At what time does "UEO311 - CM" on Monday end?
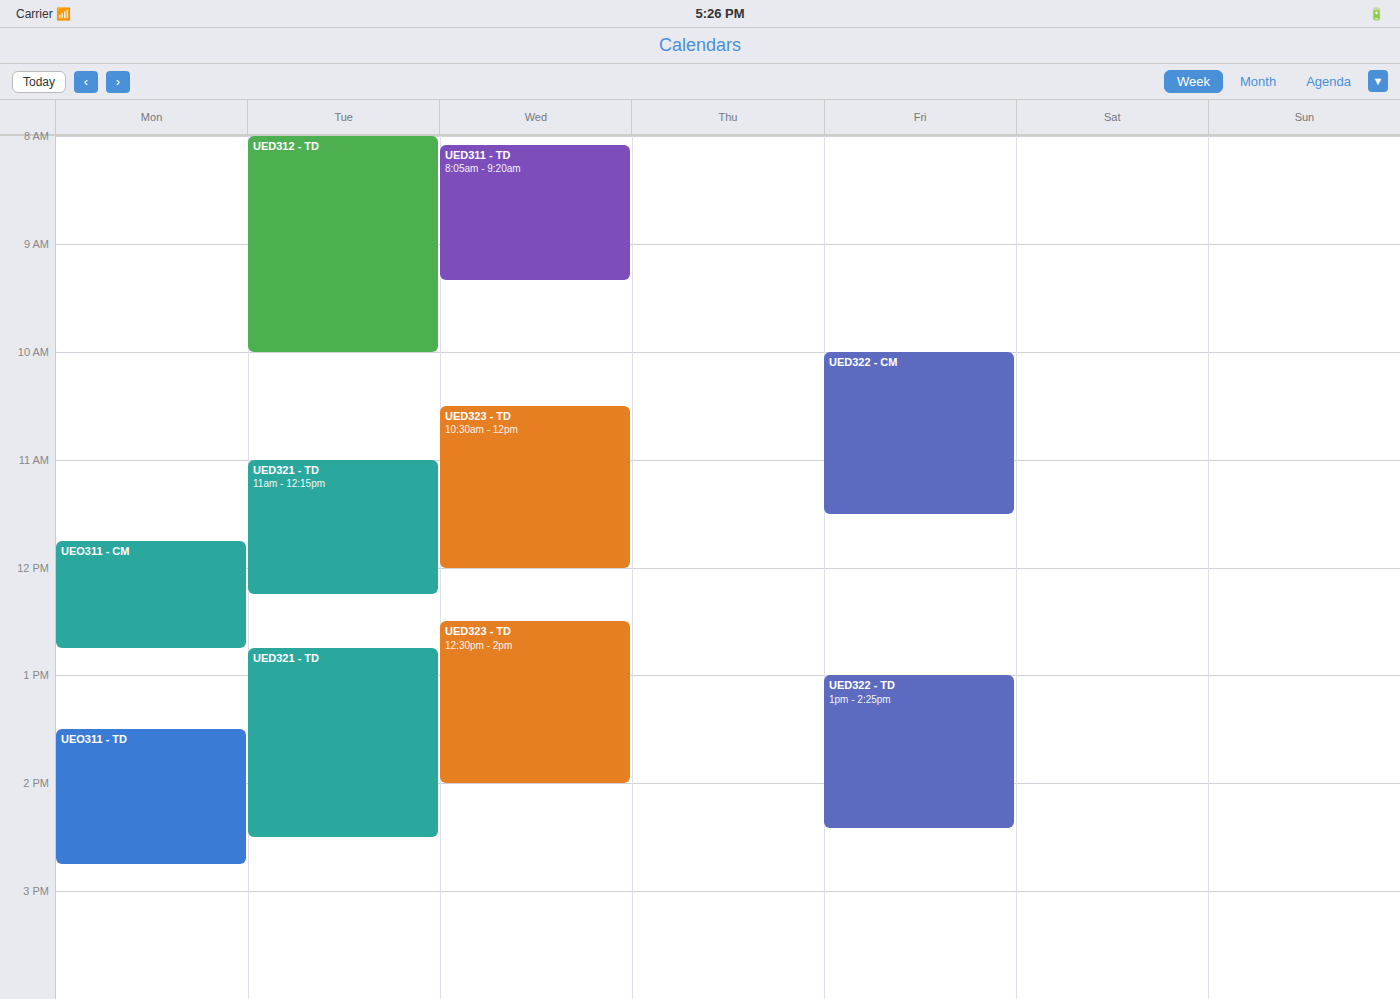
12:45 PM